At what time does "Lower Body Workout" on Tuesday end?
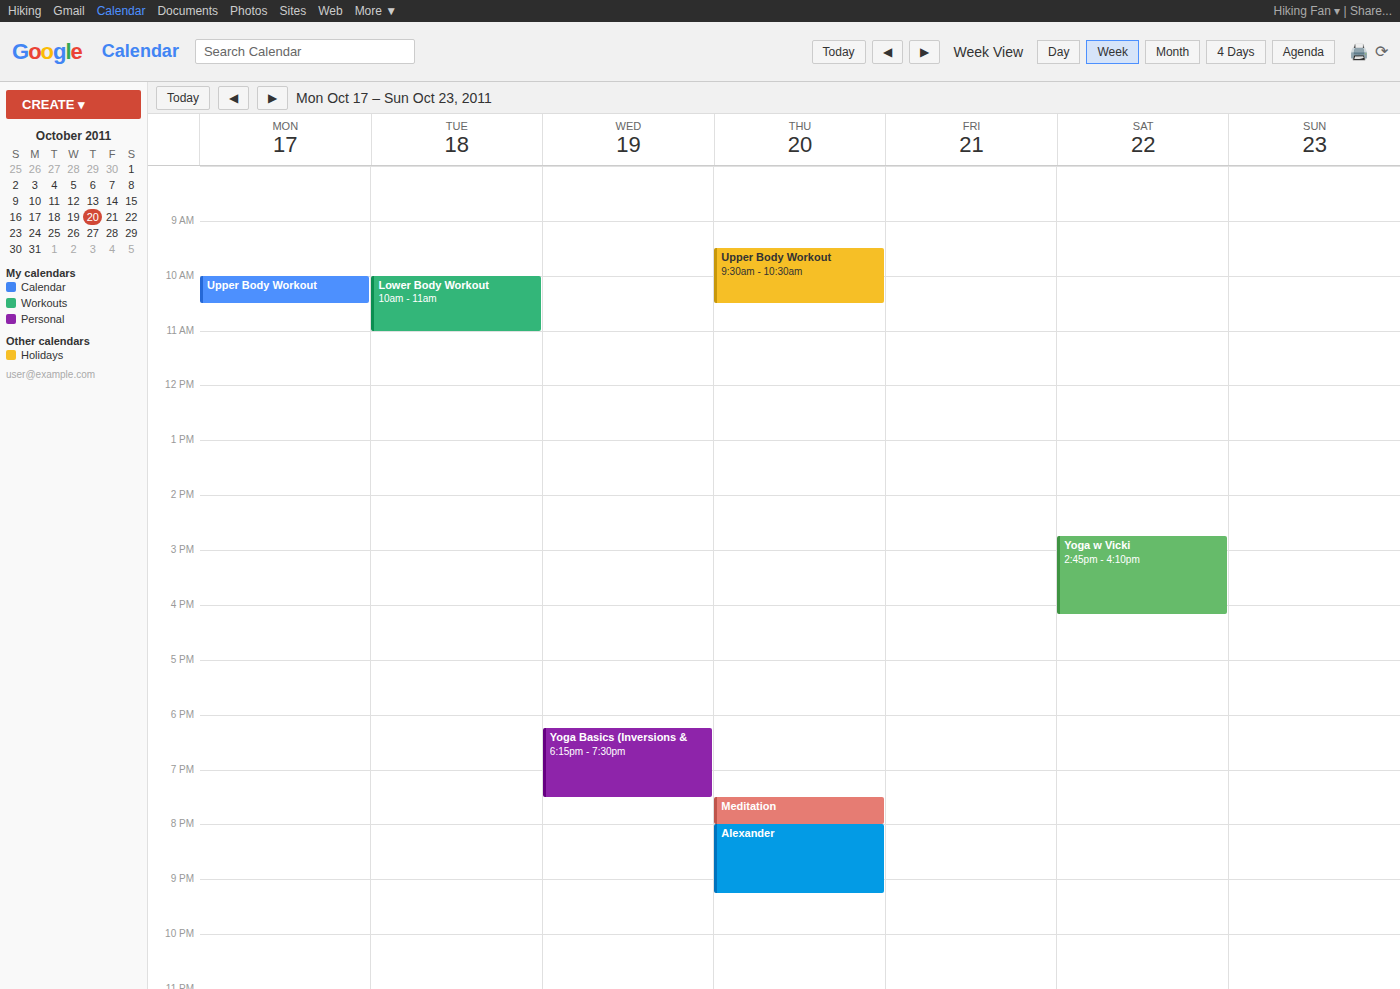
11:00 AM